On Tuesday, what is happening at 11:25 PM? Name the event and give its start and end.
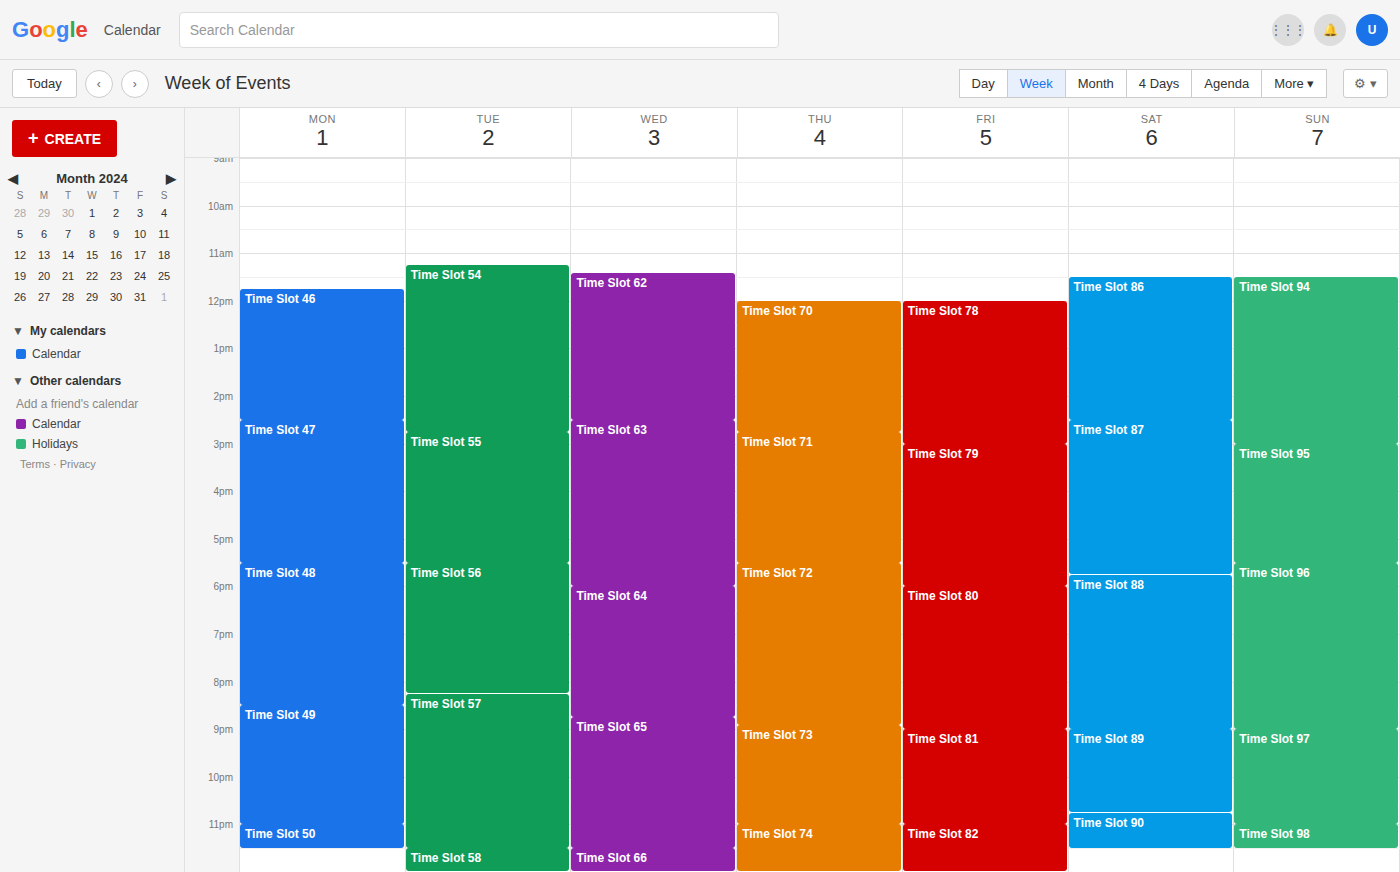
"Time Slot 57", 8:15 PM to 11:30 PM